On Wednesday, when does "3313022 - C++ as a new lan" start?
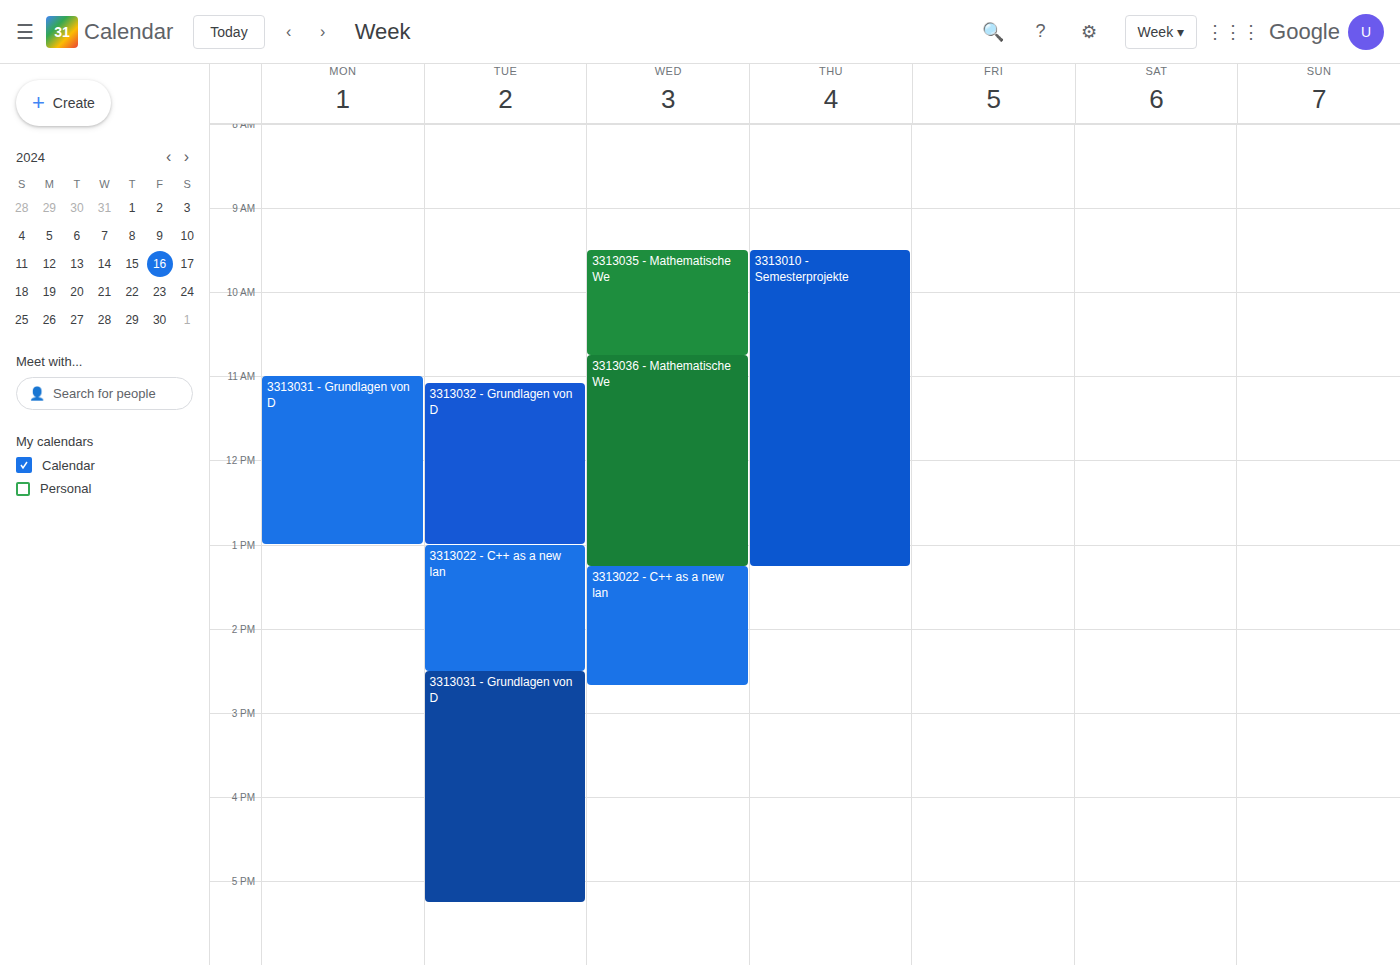
1:15 PM